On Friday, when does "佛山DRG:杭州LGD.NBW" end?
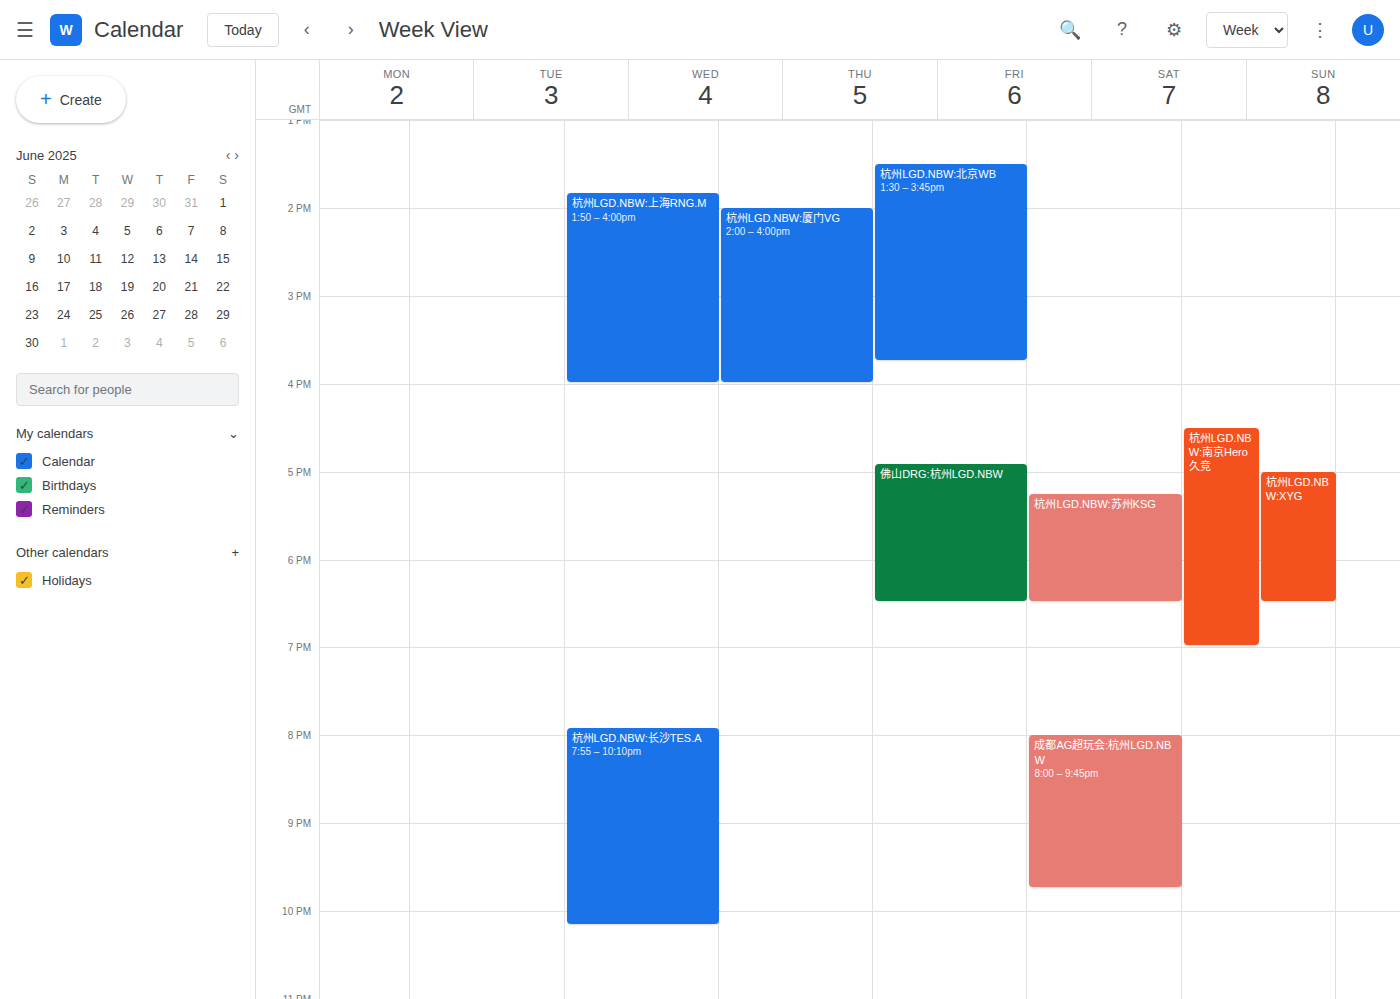
6:30 PM